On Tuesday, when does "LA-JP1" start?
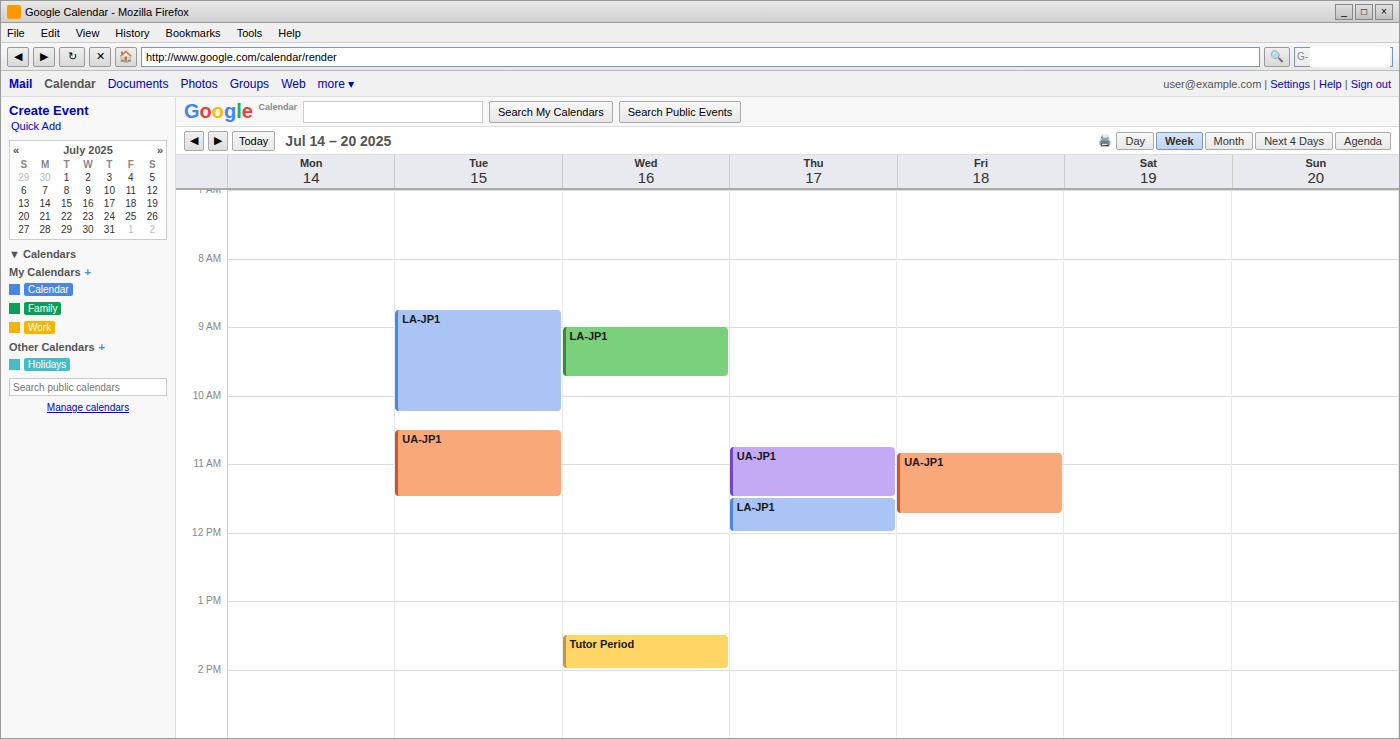
08:45